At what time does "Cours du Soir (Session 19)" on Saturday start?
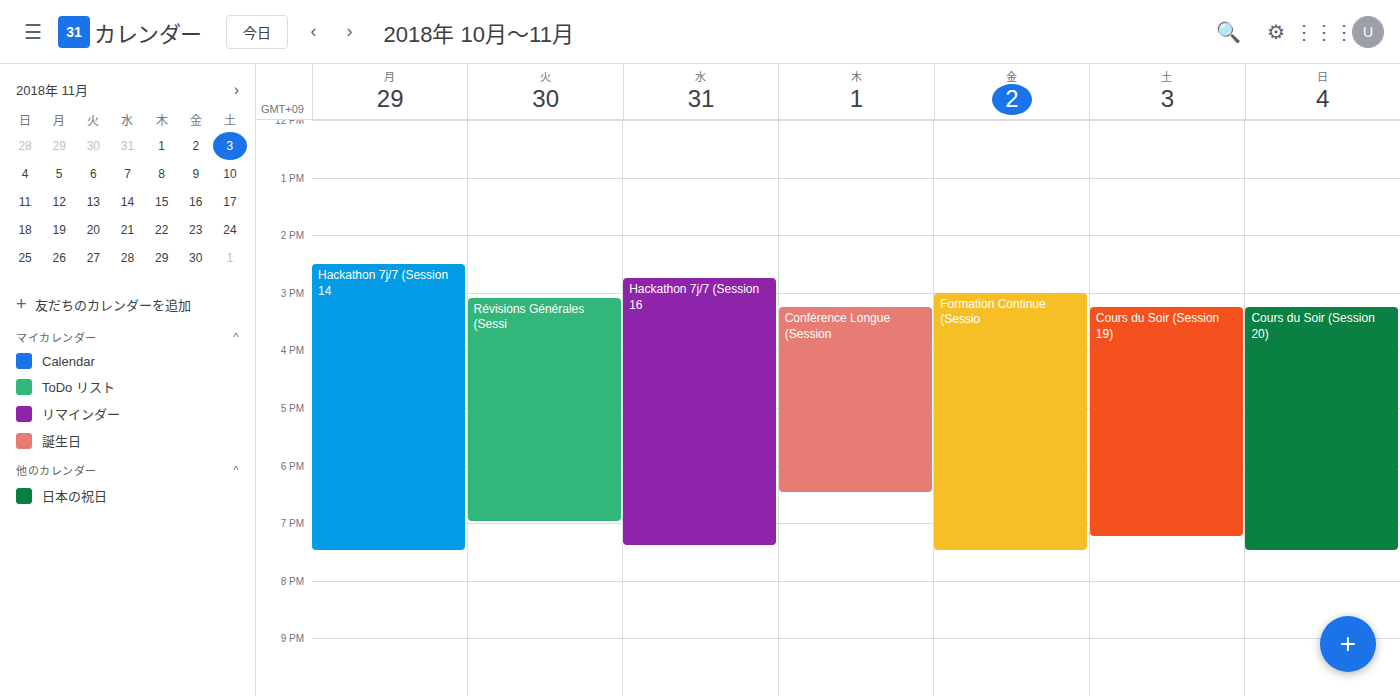
3:15 PM